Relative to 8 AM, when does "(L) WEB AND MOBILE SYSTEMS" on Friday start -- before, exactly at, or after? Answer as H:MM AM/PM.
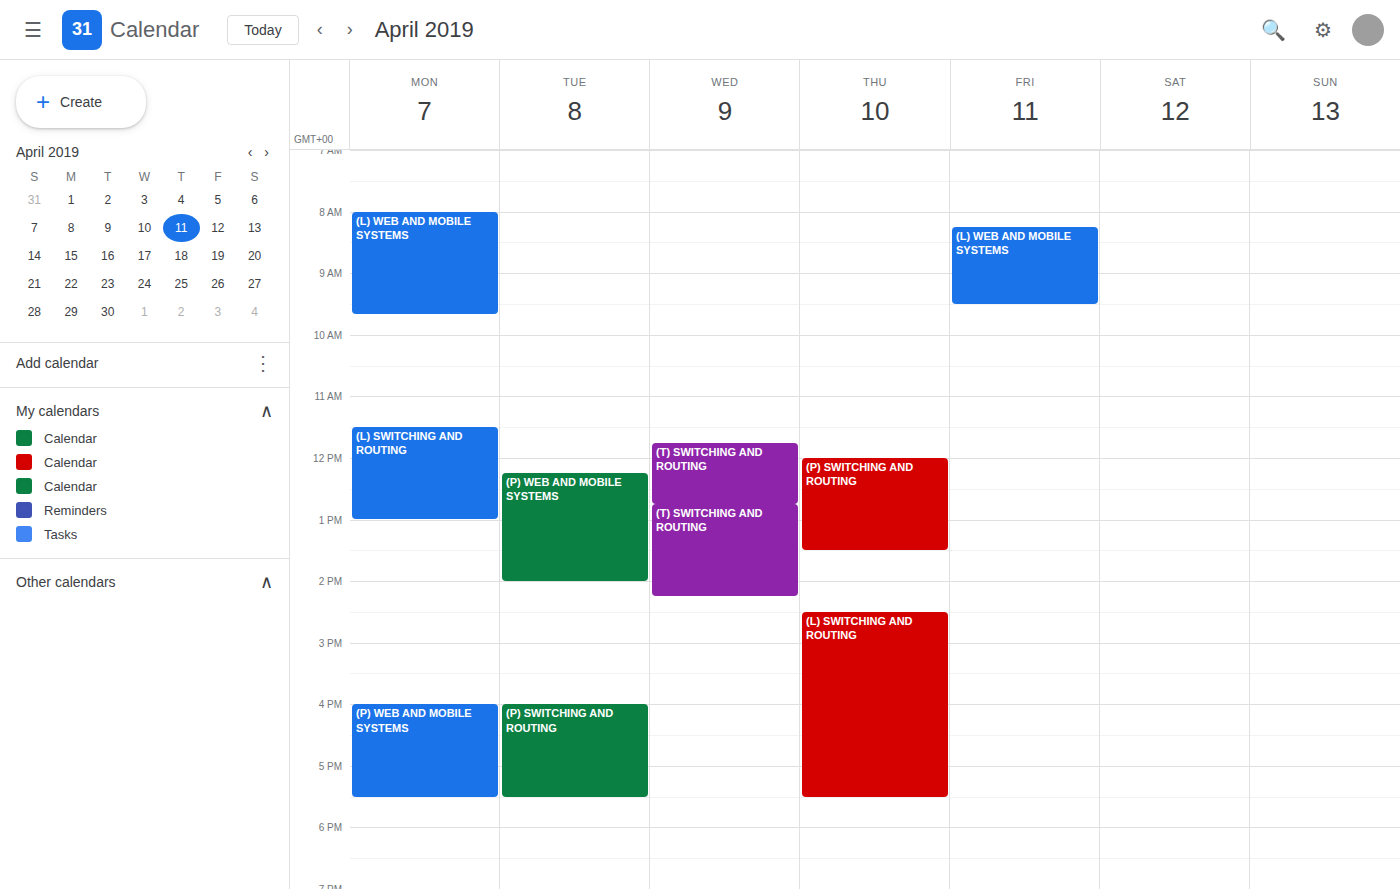
8:15 AM -- after 8 AM, 15 minutes below the 8 AM line.